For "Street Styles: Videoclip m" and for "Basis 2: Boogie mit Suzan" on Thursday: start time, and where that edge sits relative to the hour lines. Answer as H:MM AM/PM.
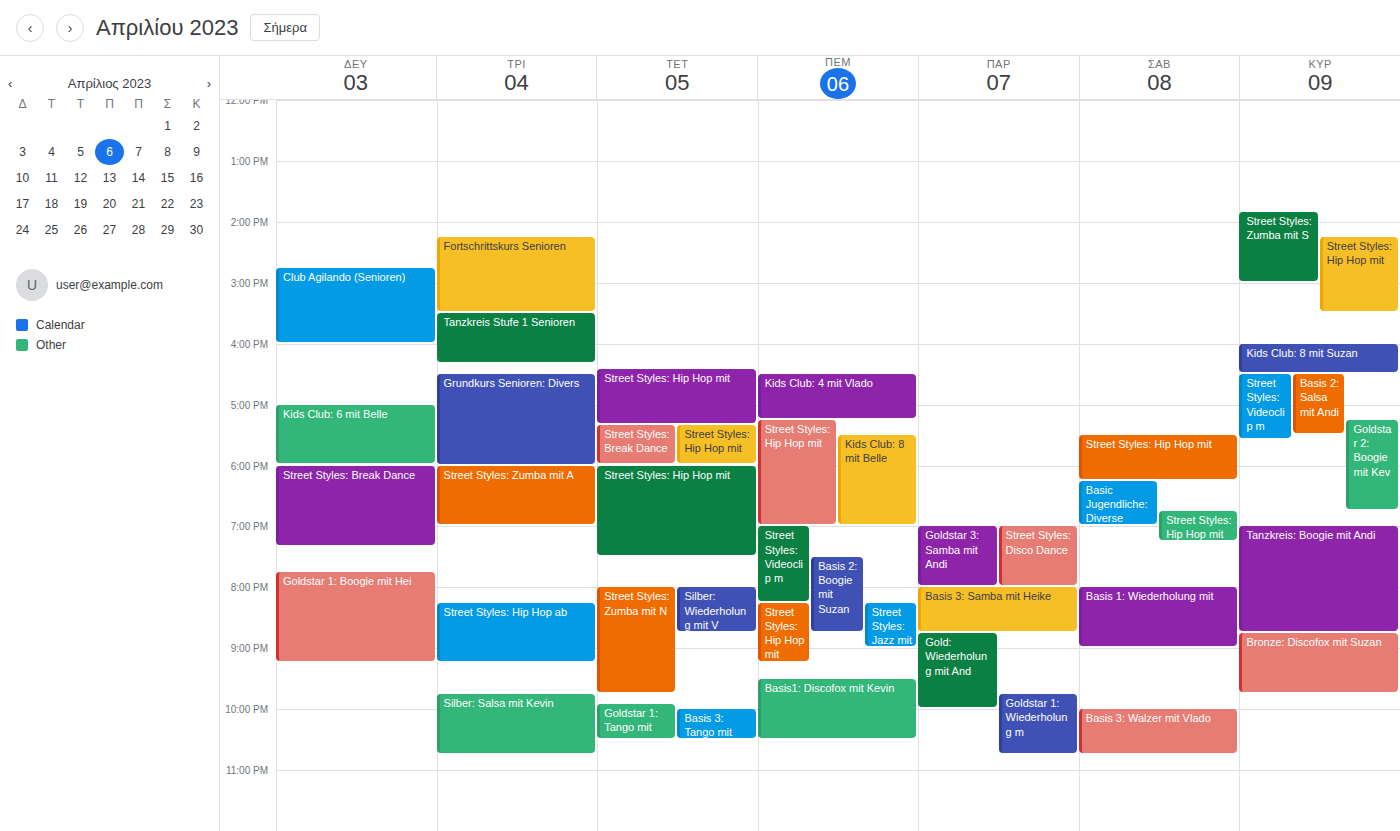
"Street Styles: Videoclip m": 7:00 PM, exactly on the 7 PM line. "Basis 2: Boogie mit Suzan": 7:30 PM, halfway between the 7 PM and 8 PM lines.